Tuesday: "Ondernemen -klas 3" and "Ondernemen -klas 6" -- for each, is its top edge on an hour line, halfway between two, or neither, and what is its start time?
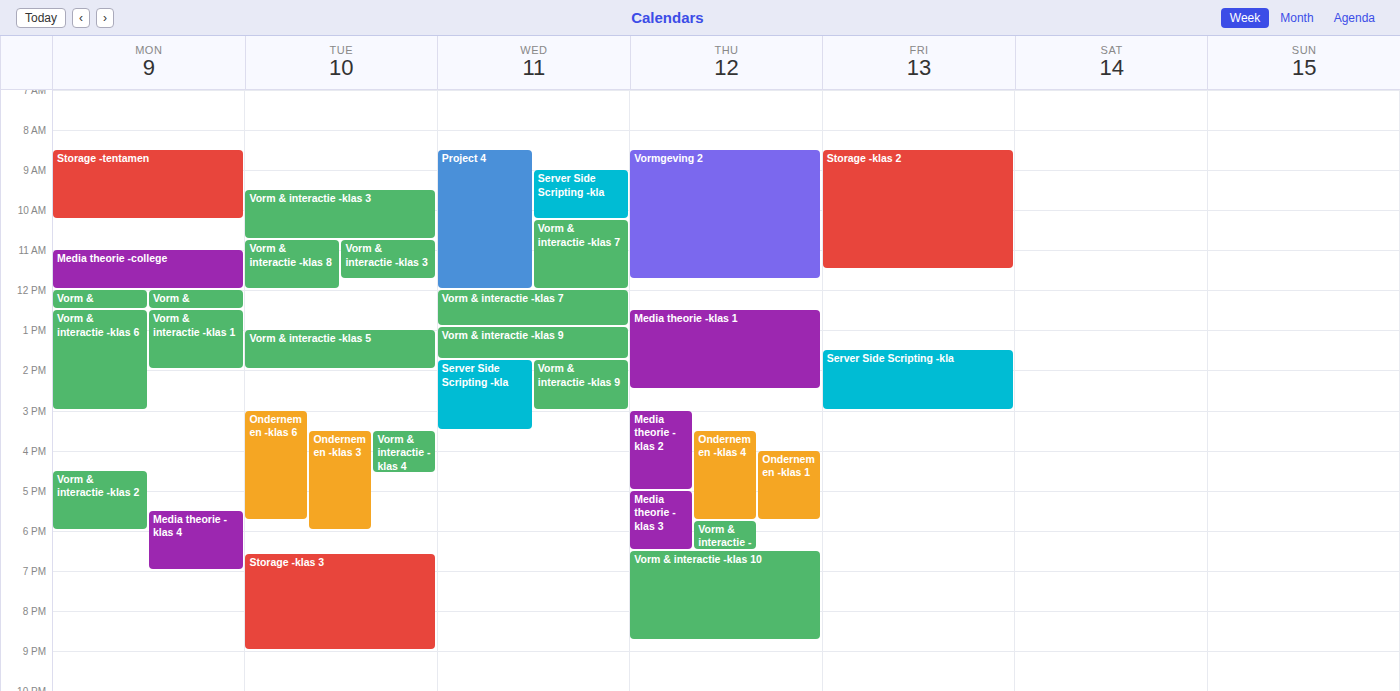
"Ondernemen -klas 3": 3:30 PM, halfway between the 3 PM and 4 PM lines. "Ondernemen -klas 6": 3:00 PM, exactly on the 3 PM line.